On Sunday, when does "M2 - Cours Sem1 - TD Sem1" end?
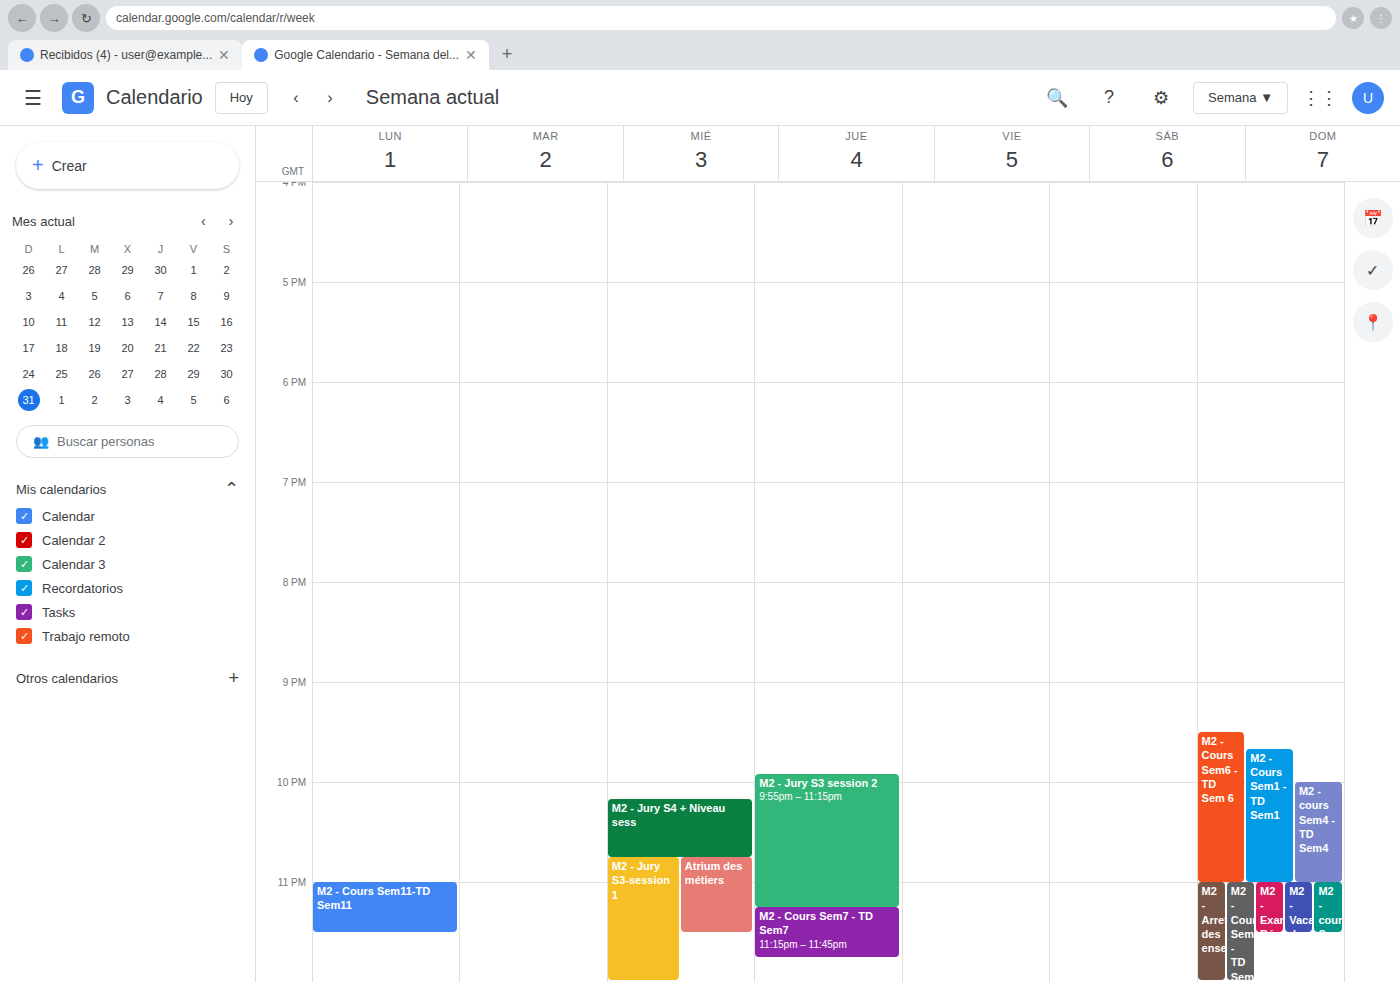
11:00 PM